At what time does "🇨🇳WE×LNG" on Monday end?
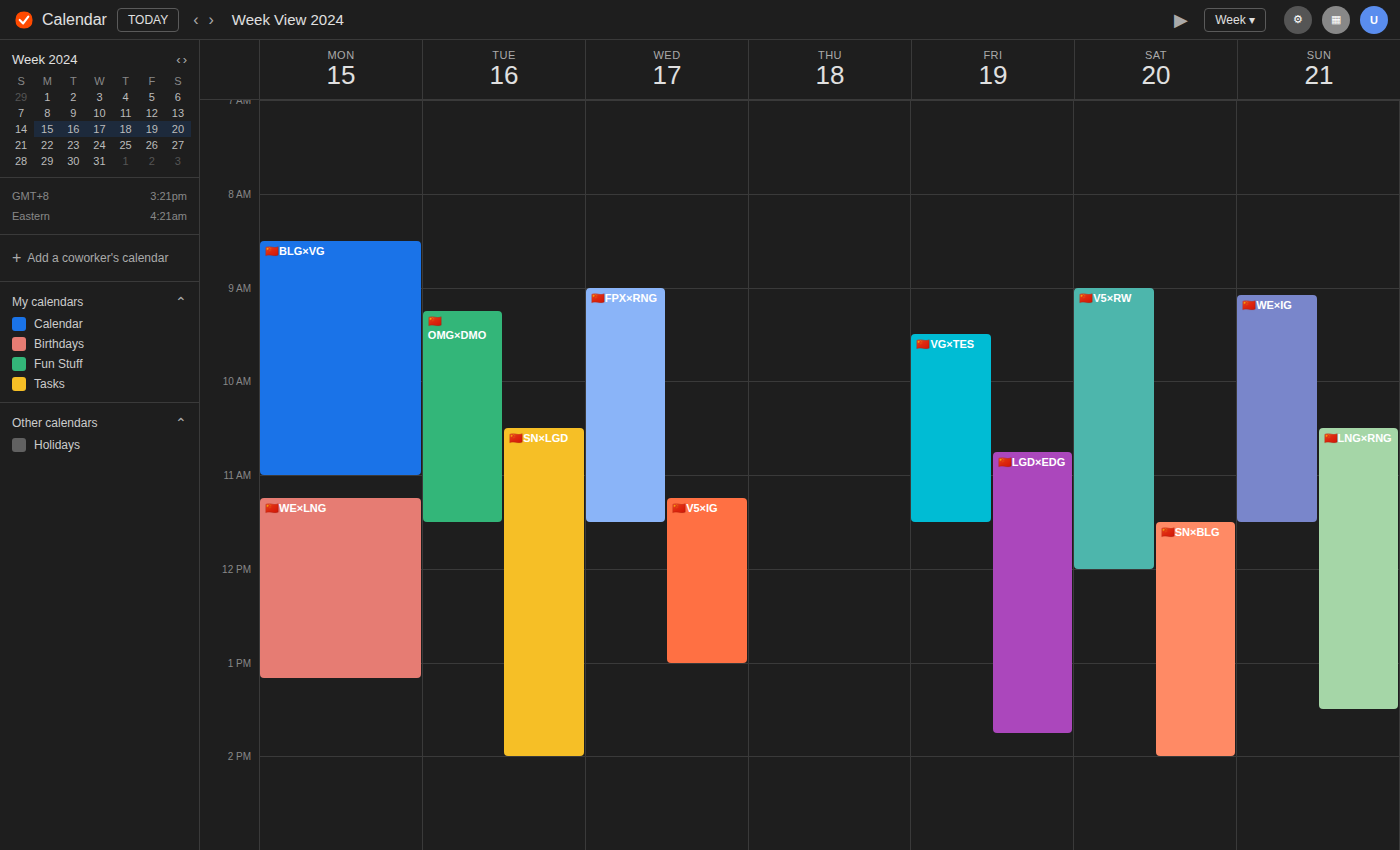
1:10 PM